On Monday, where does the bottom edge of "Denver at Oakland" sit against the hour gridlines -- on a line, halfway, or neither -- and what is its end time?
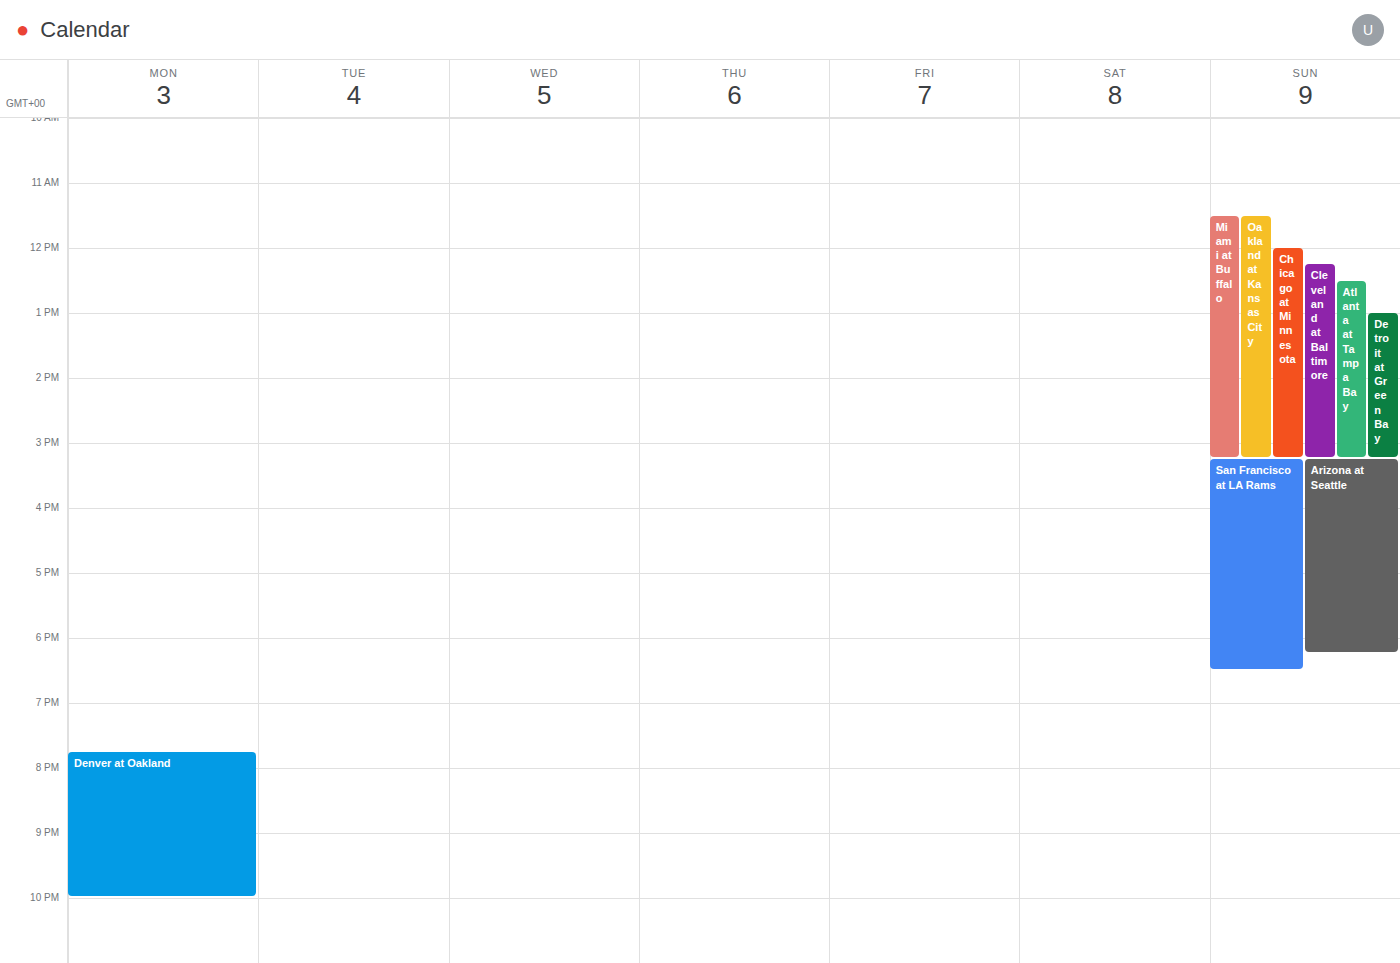
10:00 PM -- exactly on the 10 PM line.